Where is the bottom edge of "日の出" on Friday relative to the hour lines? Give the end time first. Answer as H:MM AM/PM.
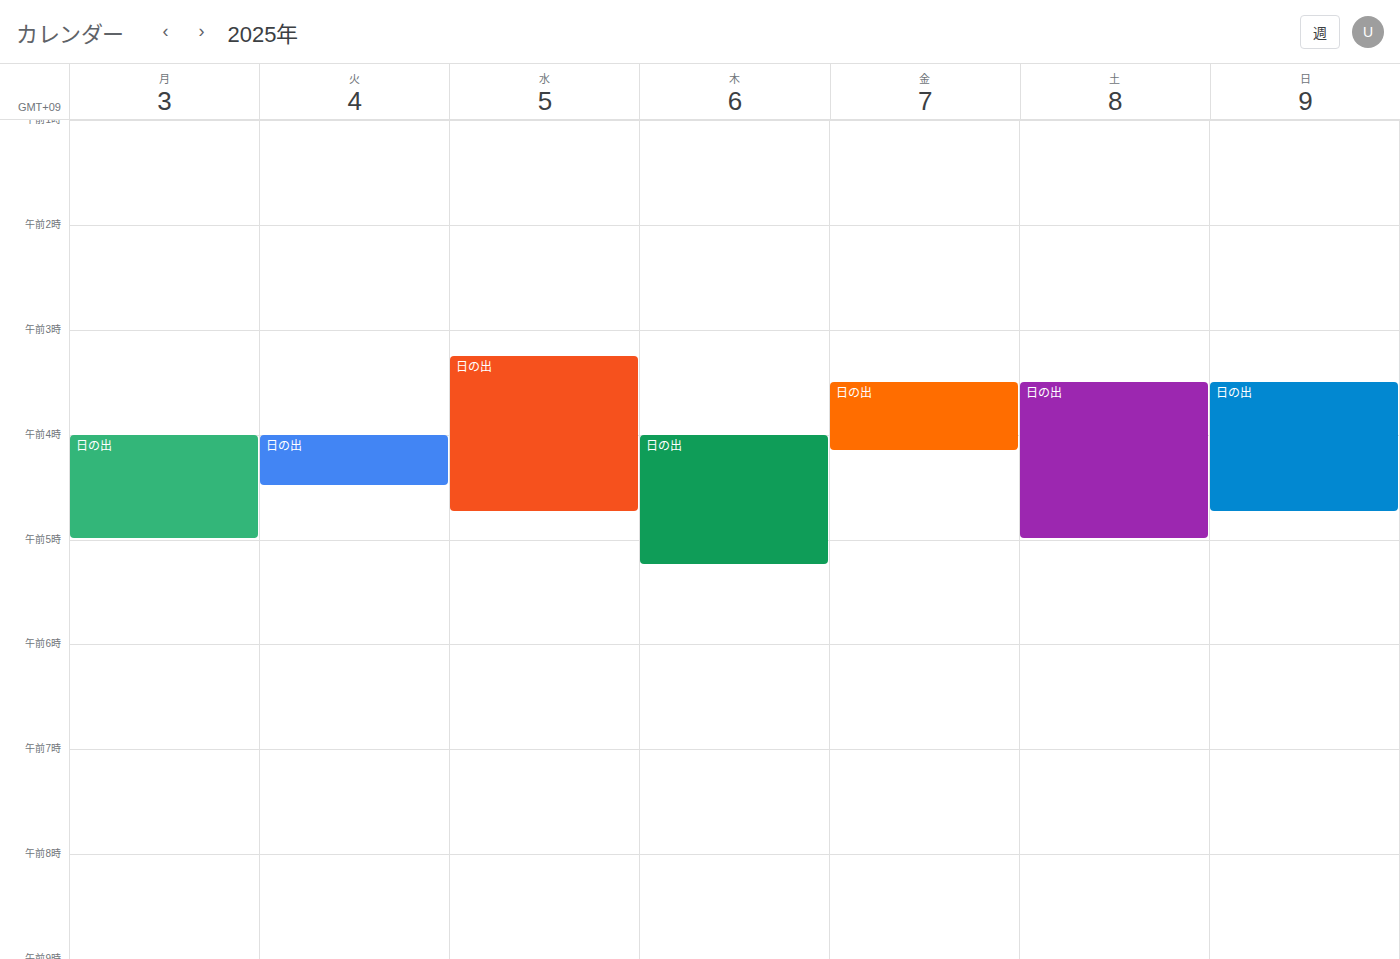
4:10 AM -- neither: 10 minutes below the 4 AM line and 50 minutes above the 5 AM line.